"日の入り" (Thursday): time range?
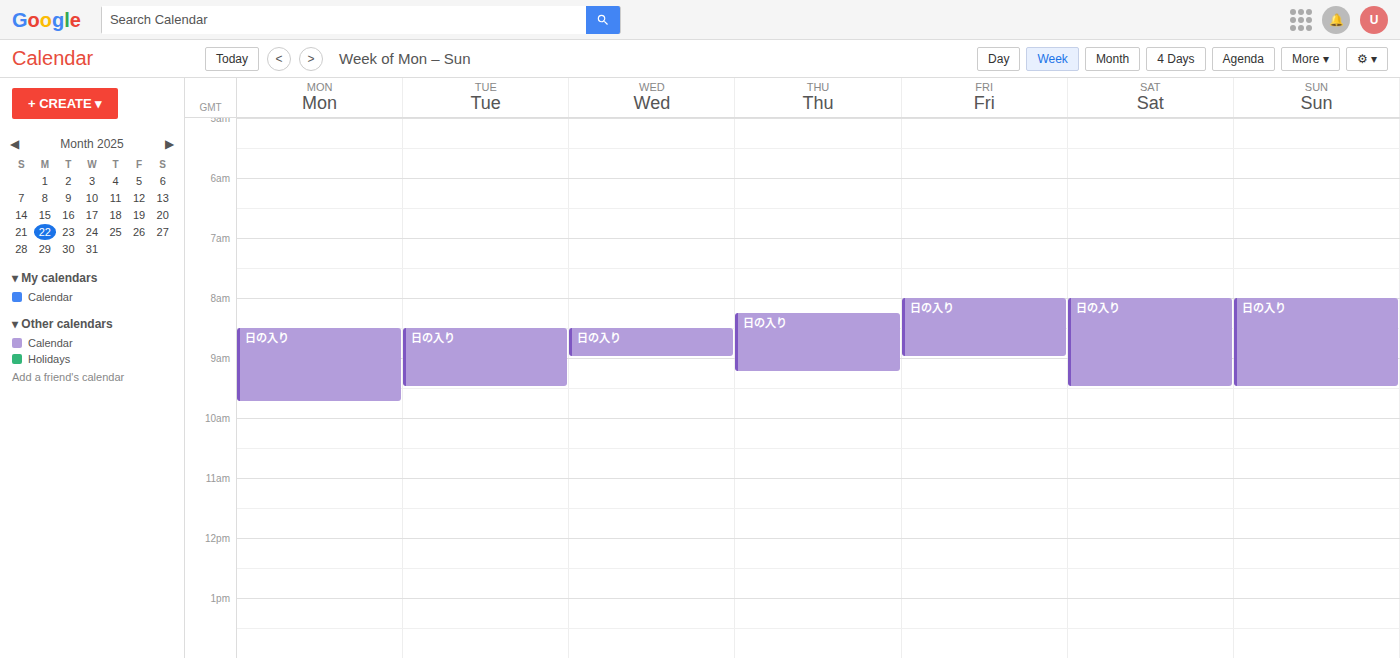
8:15 AM to 9:15 AM